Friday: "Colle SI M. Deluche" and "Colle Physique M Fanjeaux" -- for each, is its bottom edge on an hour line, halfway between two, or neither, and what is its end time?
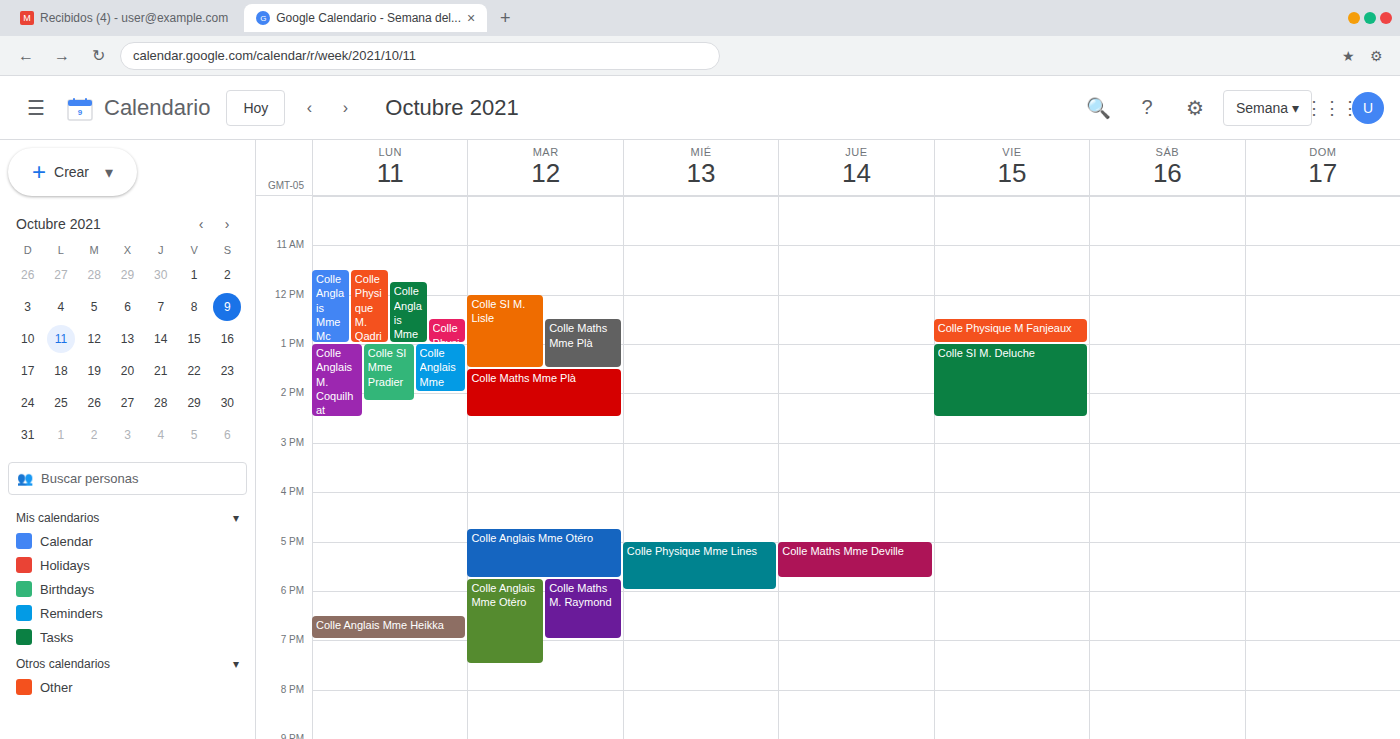
"Colle SI M. Deluche": 2:30 PM, halfway between the 2 PM and 3 PM lines. "Colle Physique M Fanjeaux": 1:00 PM, exactly on the 1 PM line.